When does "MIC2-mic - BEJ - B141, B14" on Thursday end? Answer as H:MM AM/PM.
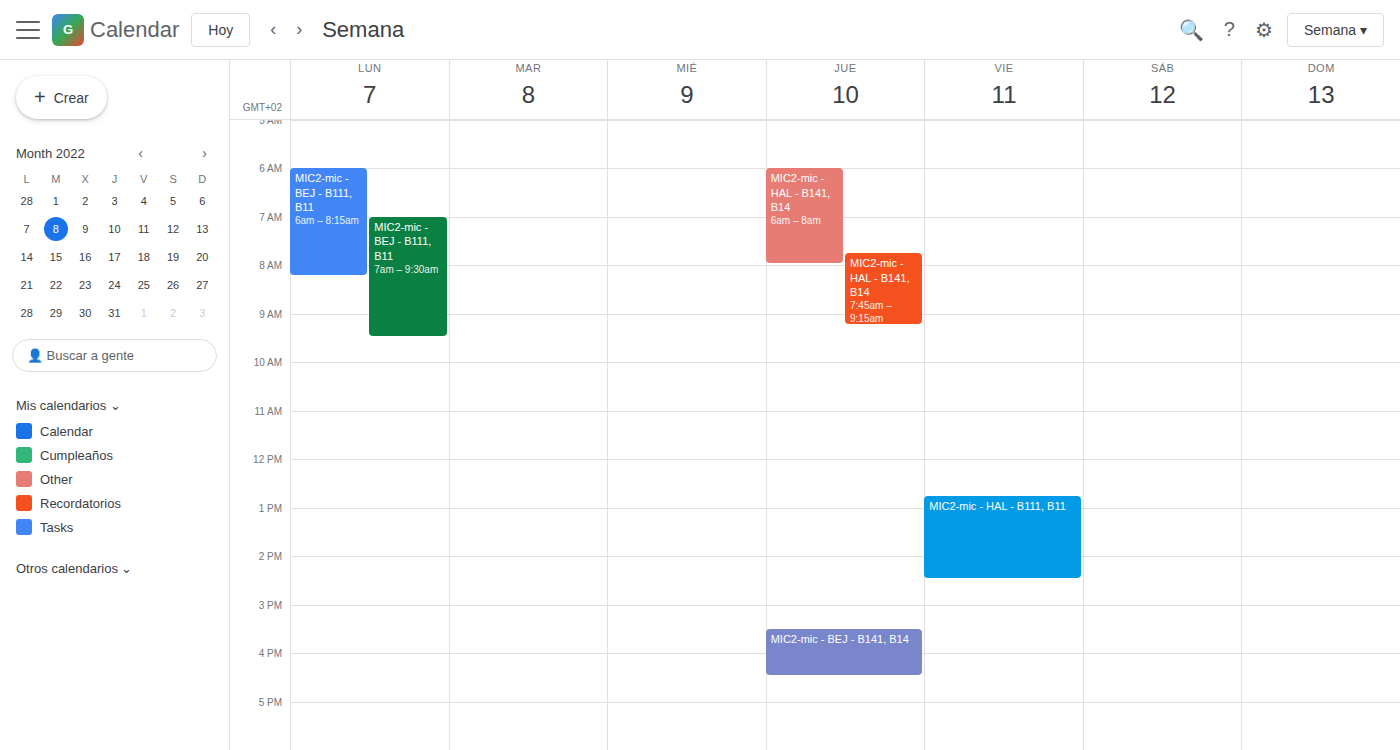
4:30 PM